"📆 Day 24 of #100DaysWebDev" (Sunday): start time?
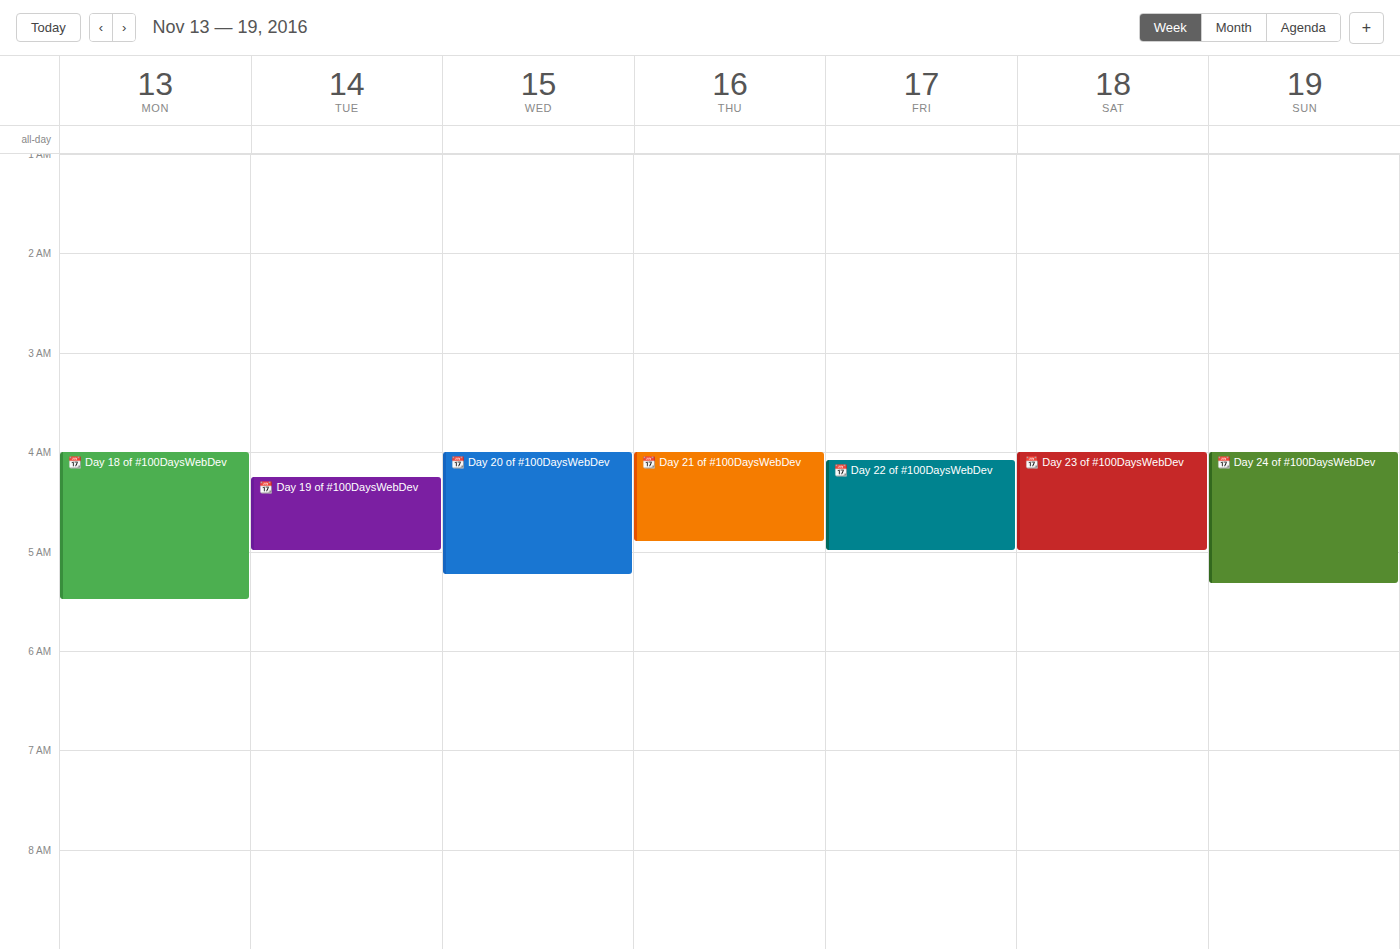
04:00